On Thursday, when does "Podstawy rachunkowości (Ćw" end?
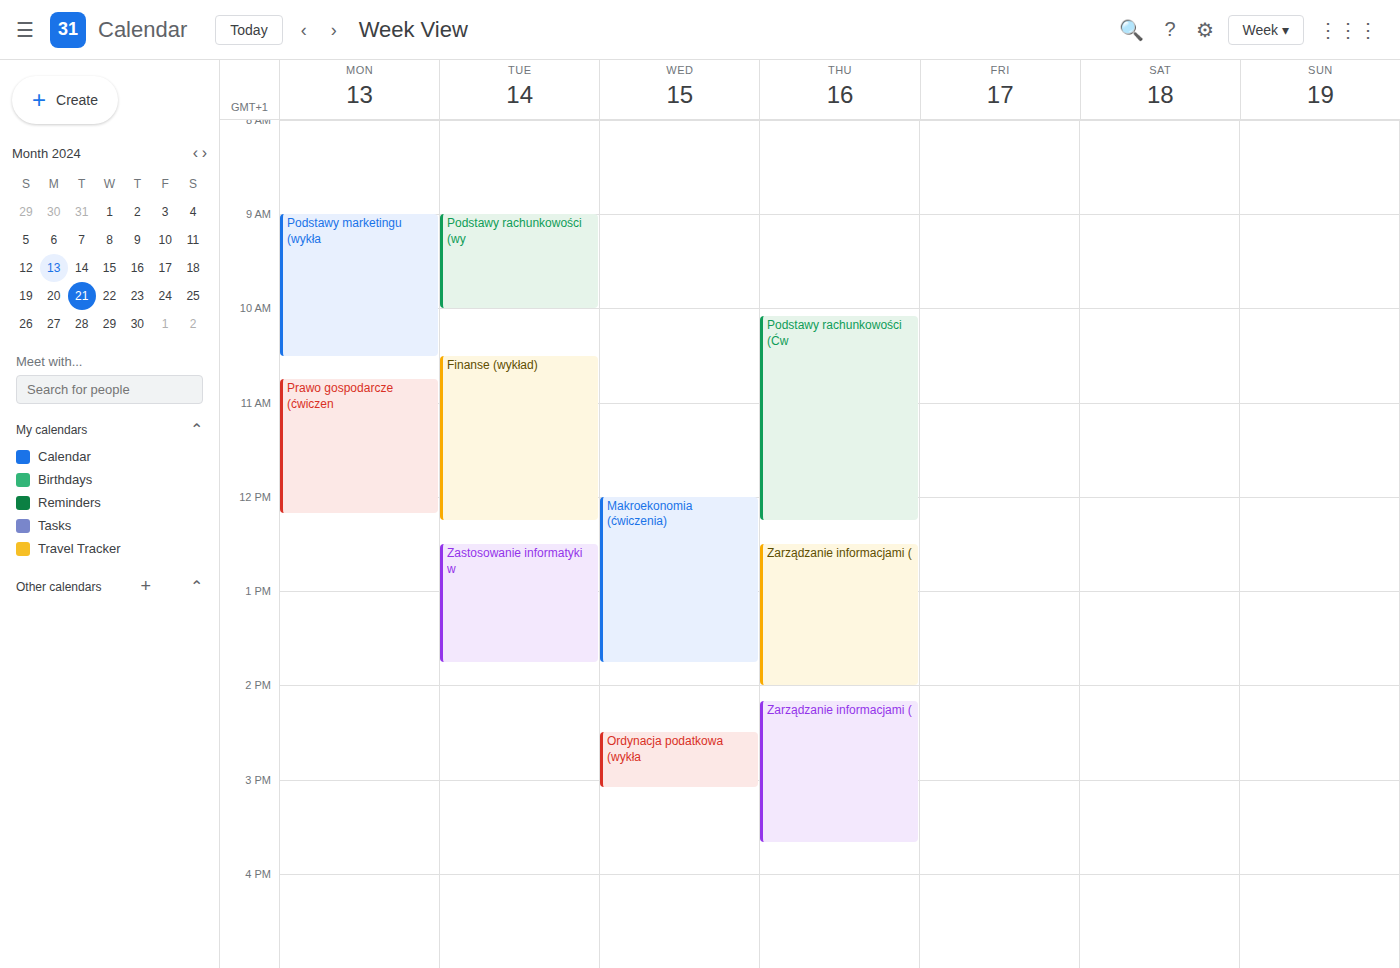
12:15 PM